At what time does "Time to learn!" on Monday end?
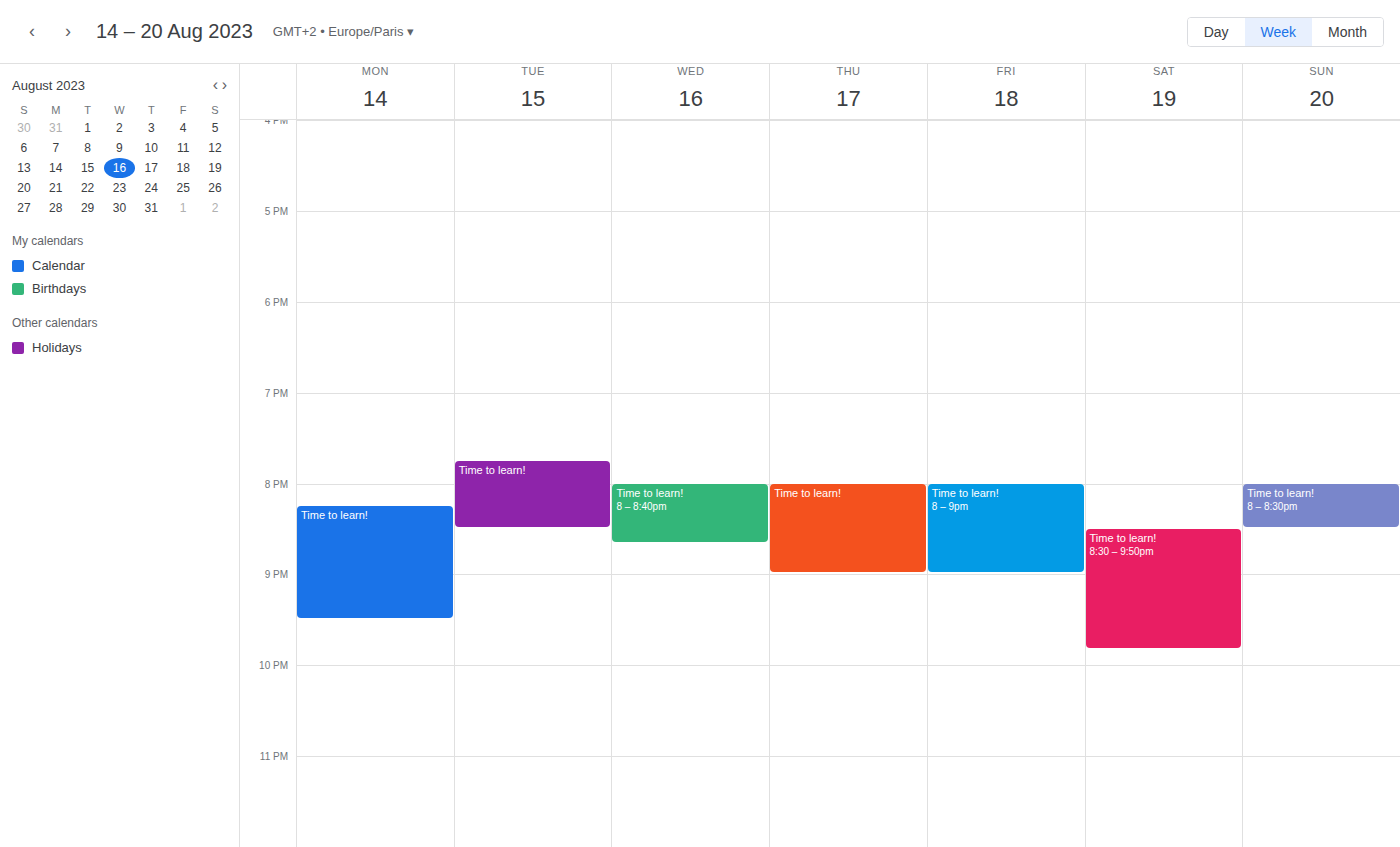
9:30 PM